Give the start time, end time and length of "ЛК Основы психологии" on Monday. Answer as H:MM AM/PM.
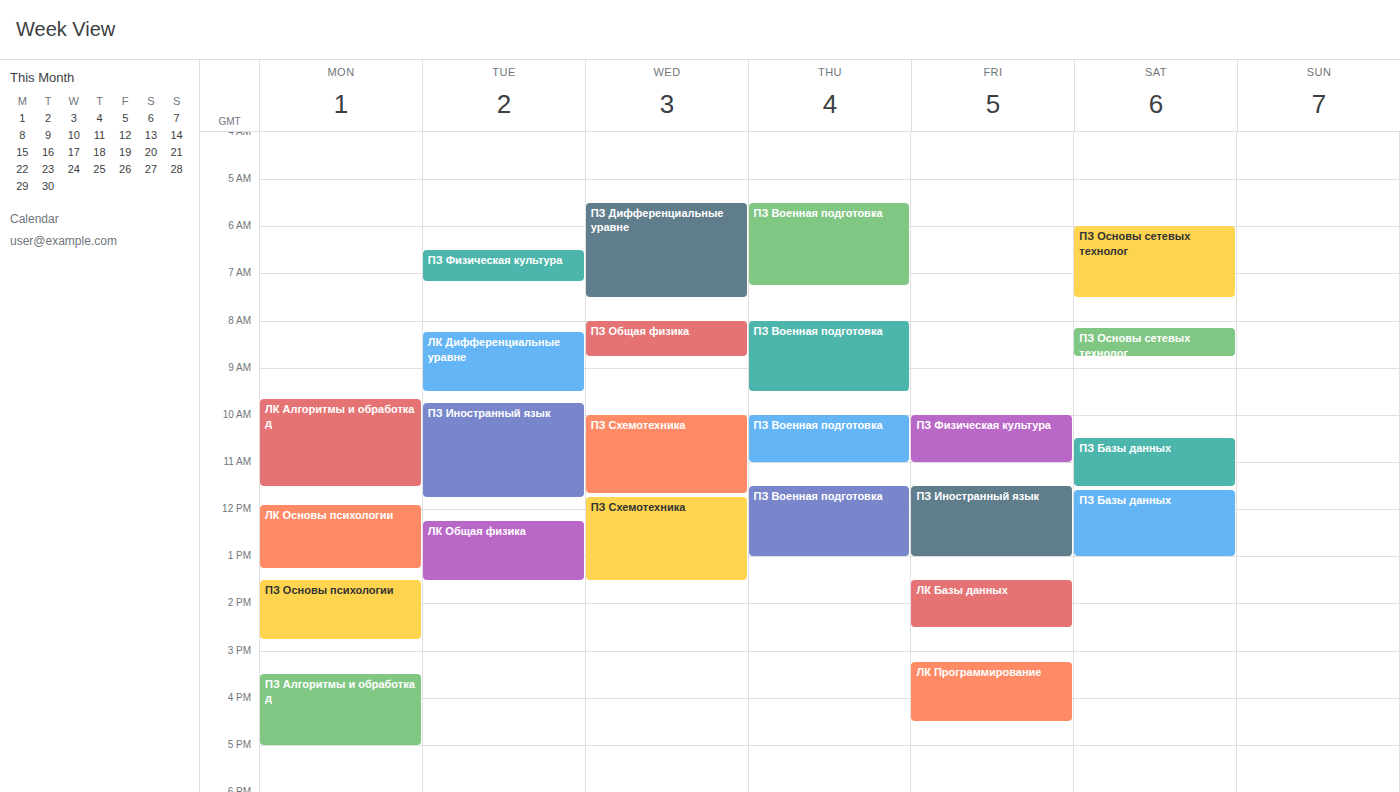
11:55 AM to 1:15 PM, 1 hour 20 minutes